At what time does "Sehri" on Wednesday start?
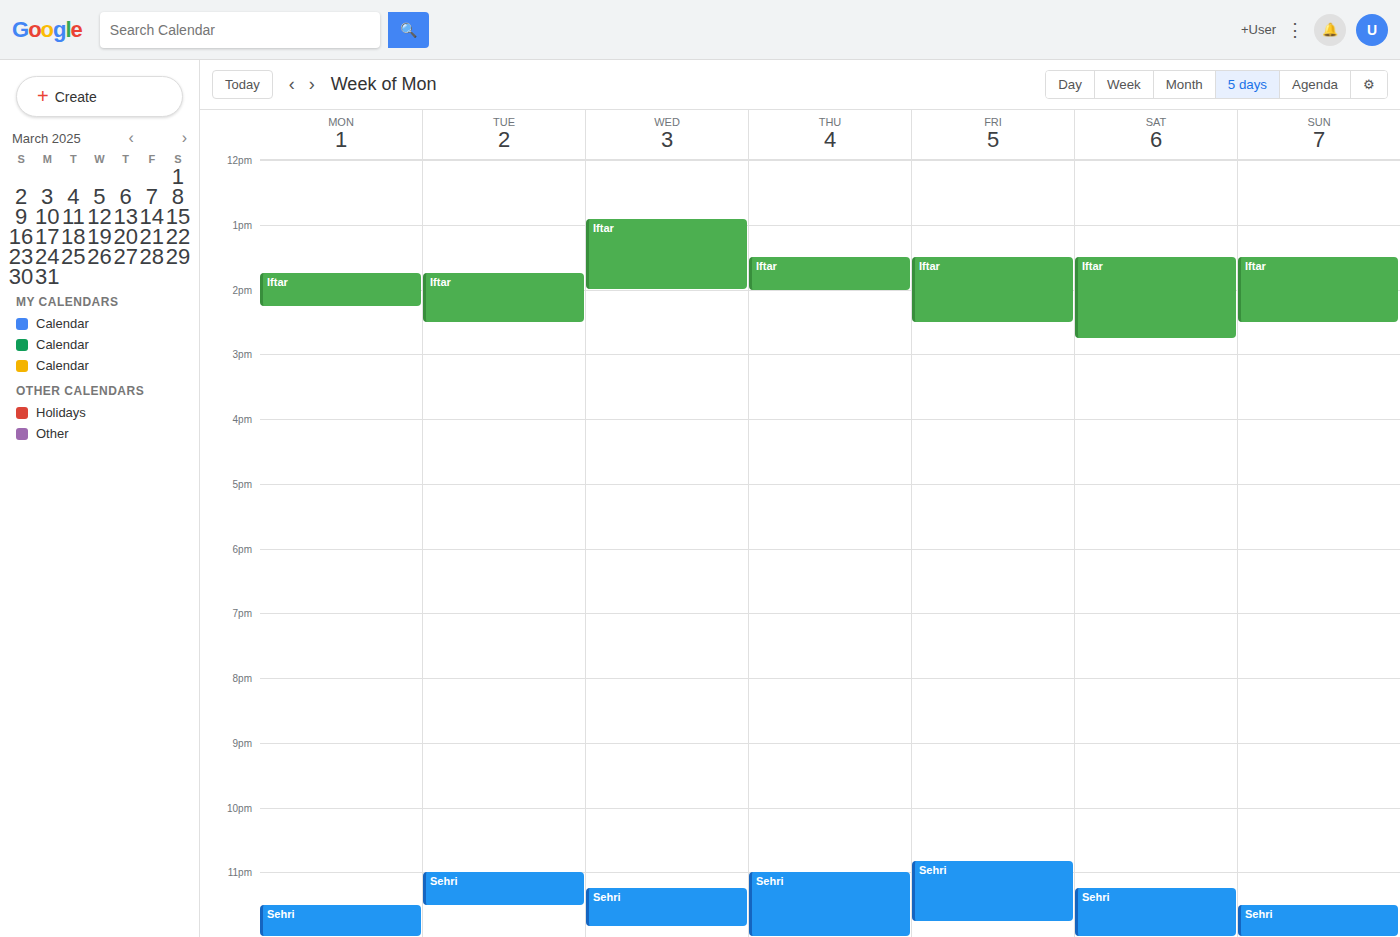
11:15 PM